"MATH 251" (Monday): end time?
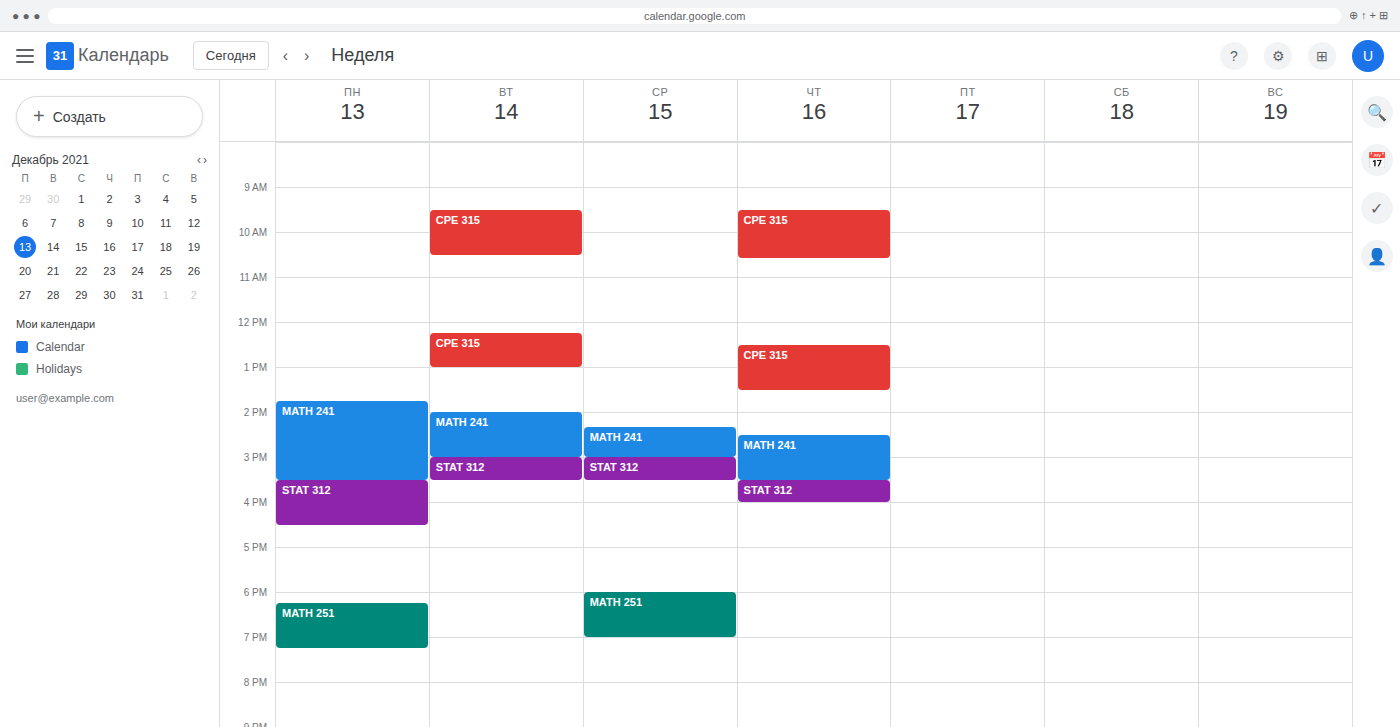
7:15 PM